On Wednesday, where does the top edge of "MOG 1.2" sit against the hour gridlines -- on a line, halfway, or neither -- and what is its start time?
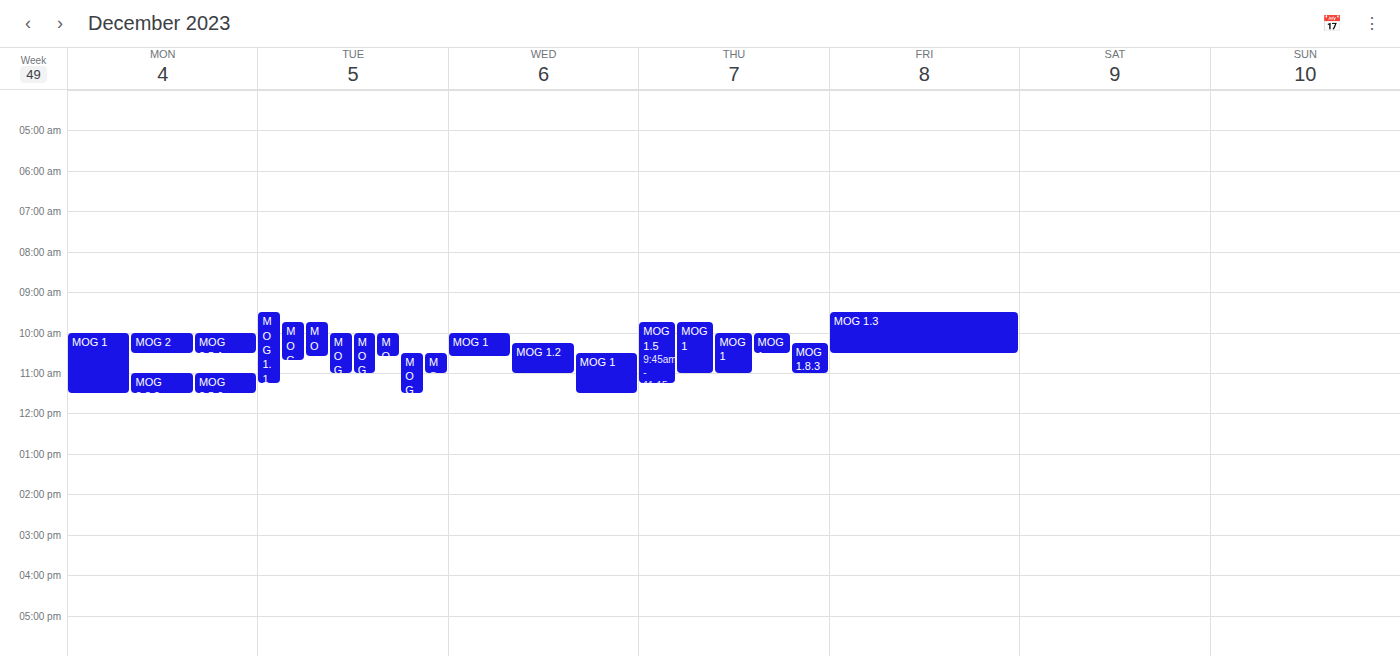
10:15 AM -- neither: a quarter of the way from the 10 AM line to the 11 AM line.